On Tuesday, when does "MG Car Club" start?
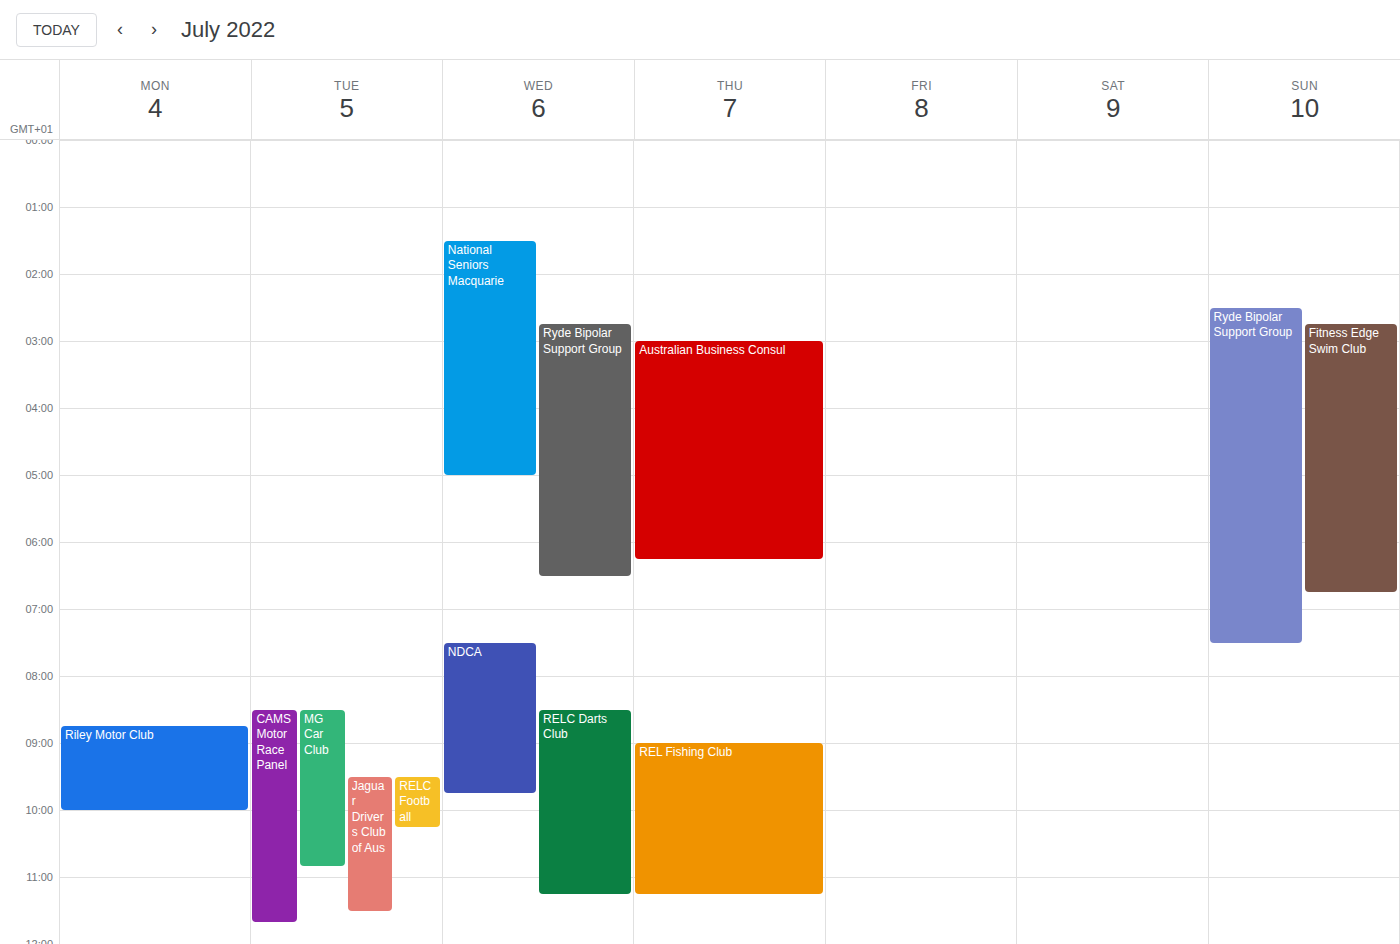
8:30 AM